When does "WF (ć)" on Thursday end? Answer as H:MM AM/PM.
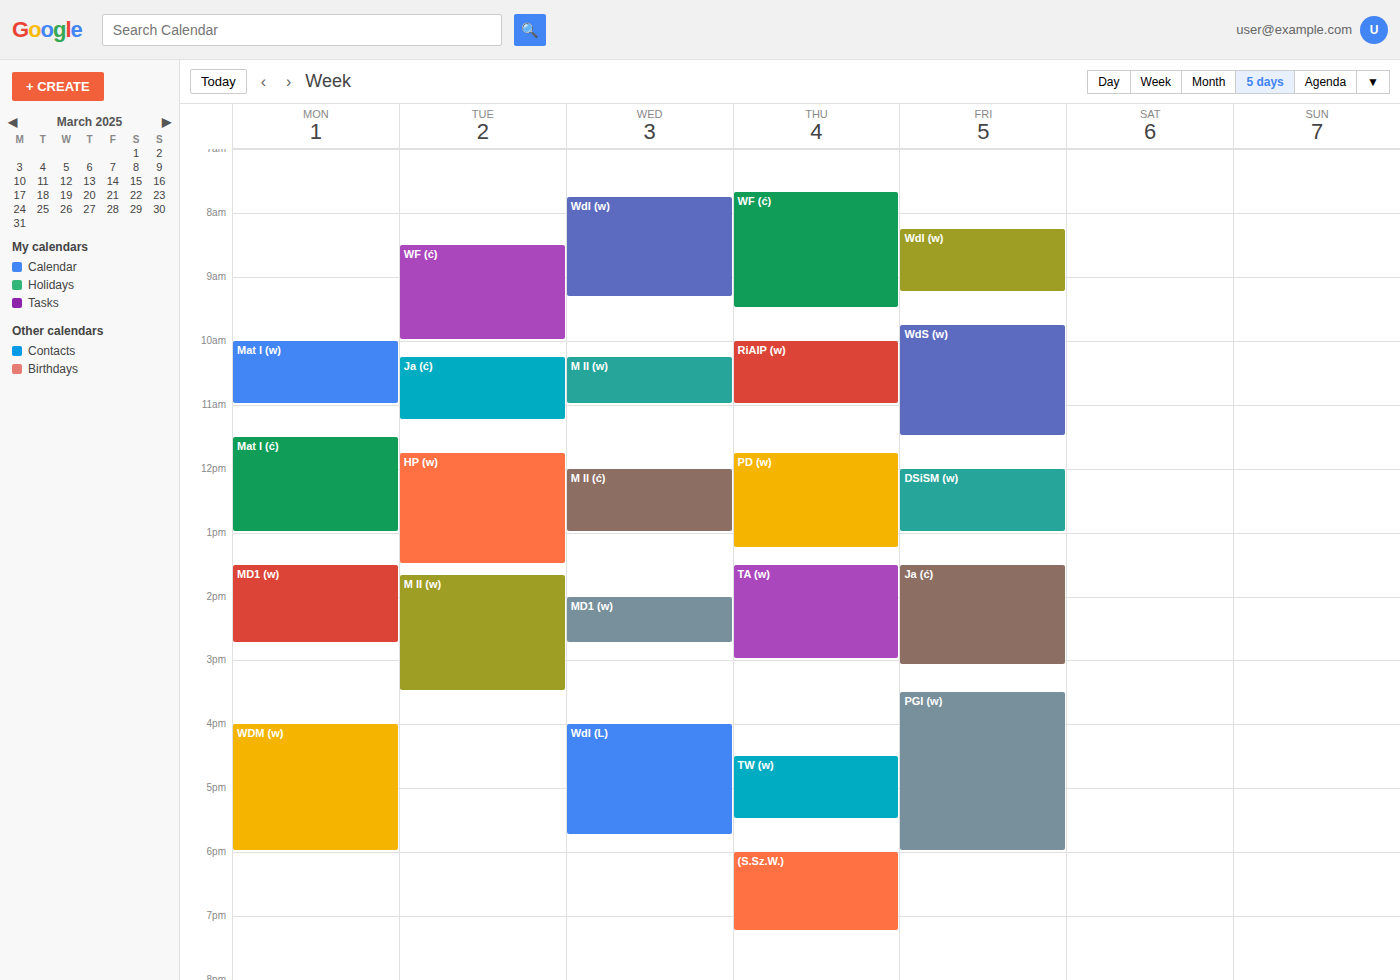
9:30 AM